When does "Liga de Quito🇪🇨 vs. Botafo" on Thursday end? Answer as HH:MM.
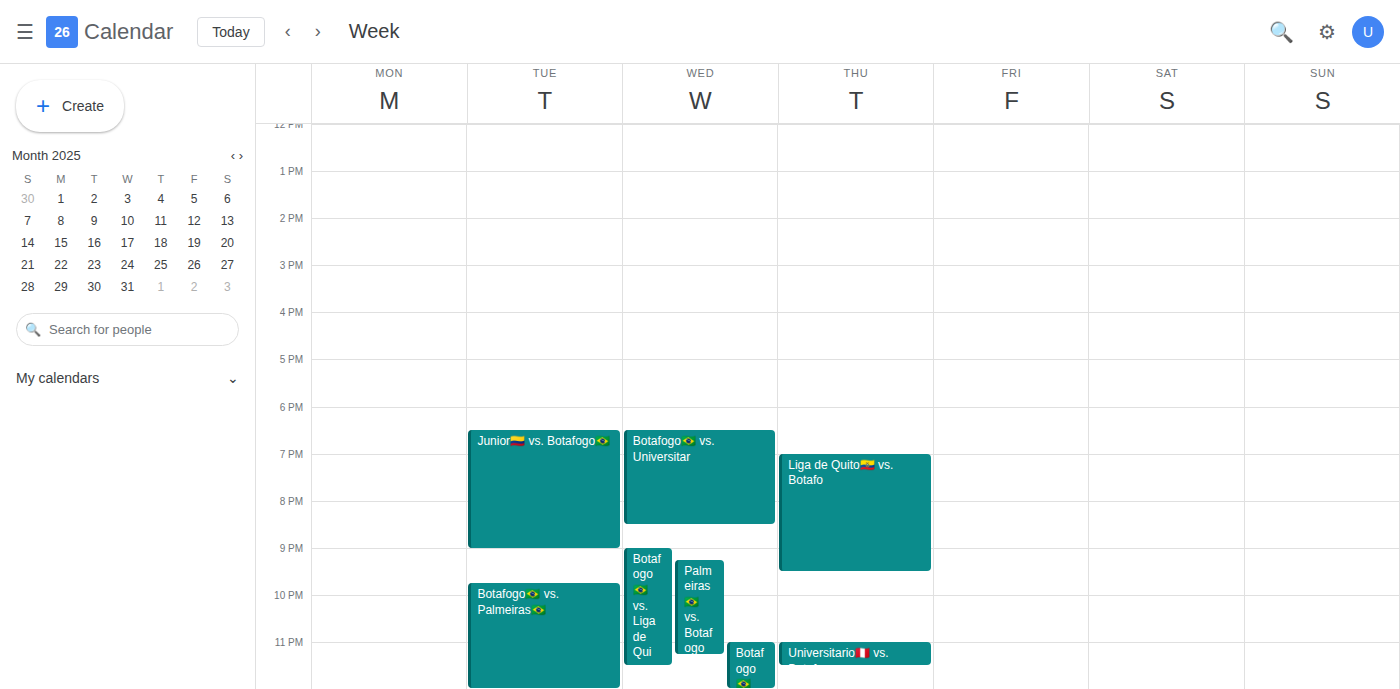
21:30